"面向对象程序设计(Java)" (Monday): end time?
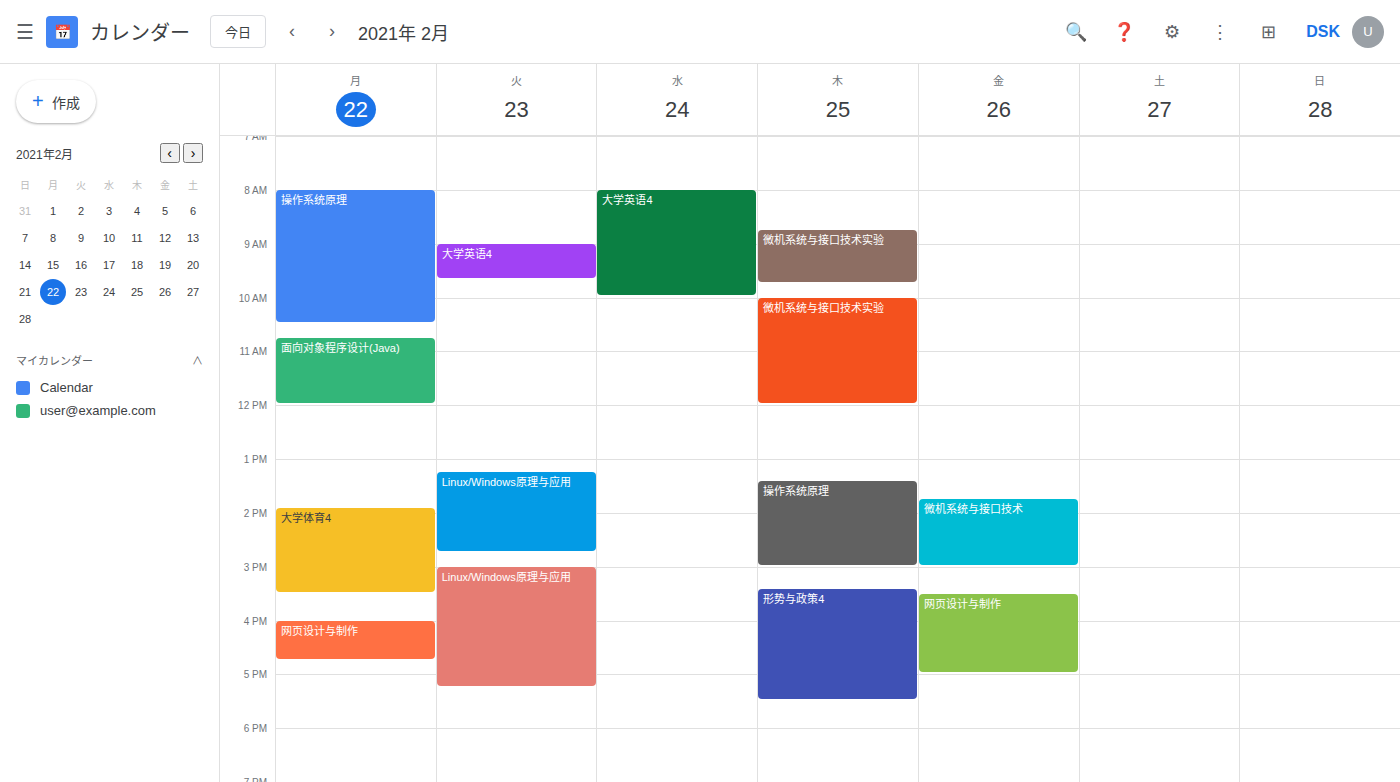
12:00 PM